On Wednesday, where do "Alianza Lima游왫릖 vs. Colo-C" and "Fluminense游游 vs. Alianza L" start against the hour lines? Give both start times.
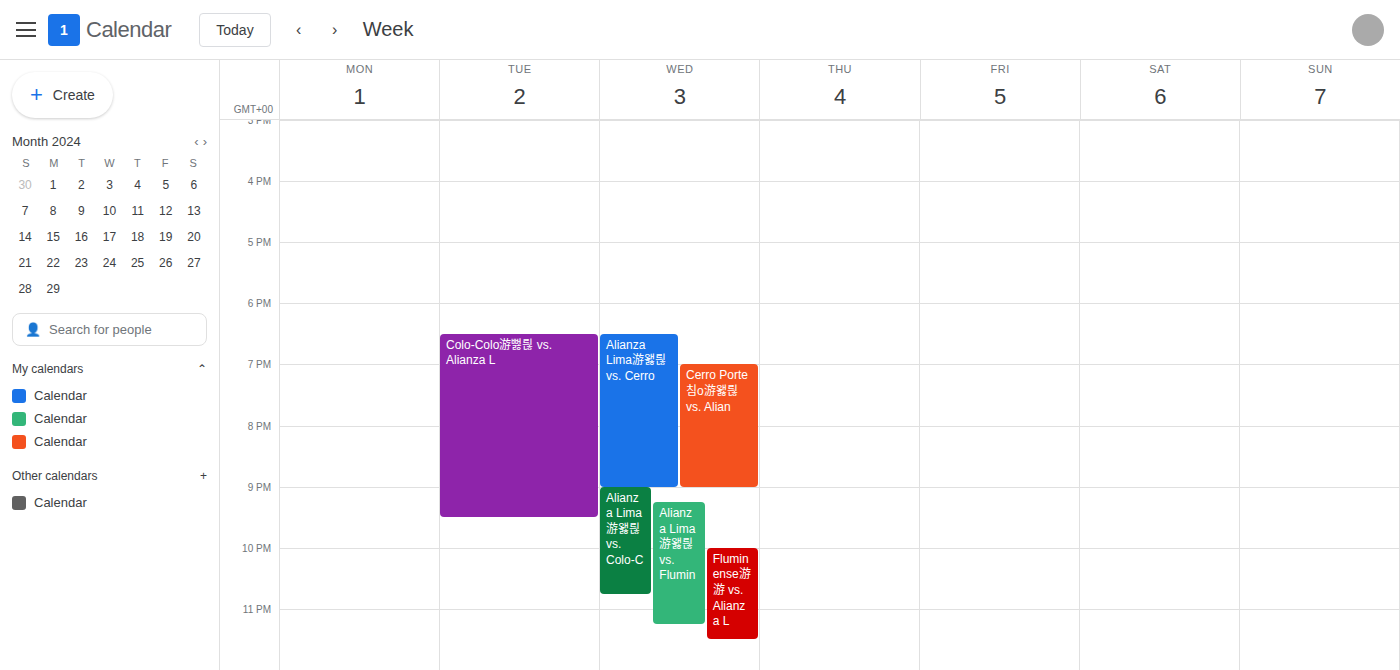
"Alianza Lima游왫릖 vs. Colo-C": 9:00 PM, exactly on the 9 PM line. "Fluminense游游 vs. Alianza L": 10:00 PM, exactly on the 10 PM line.